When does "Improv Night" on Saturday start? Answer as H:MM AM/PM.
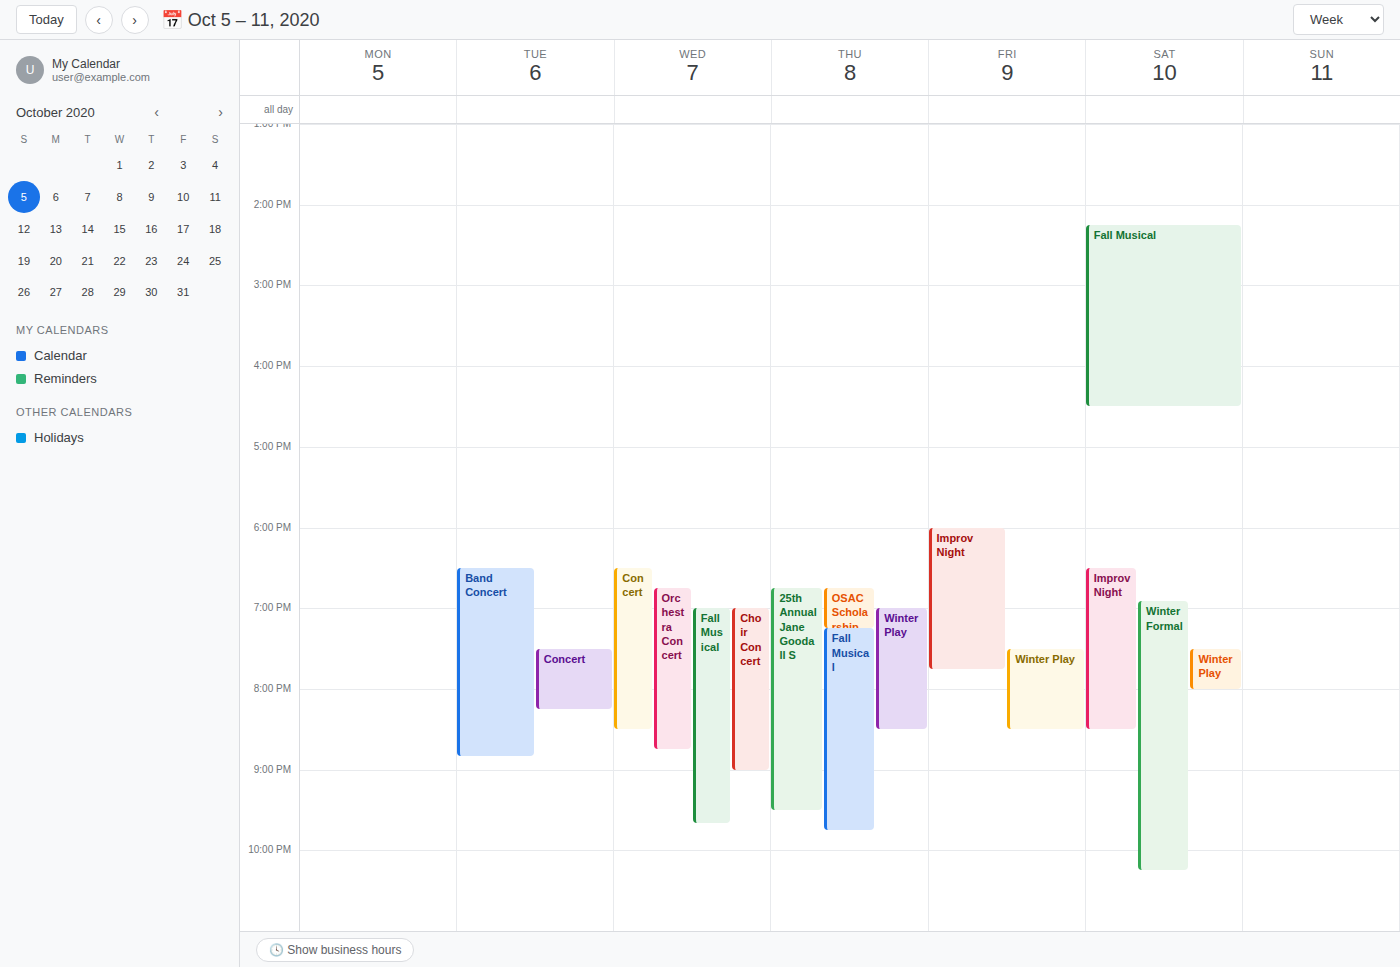
6:30 PM